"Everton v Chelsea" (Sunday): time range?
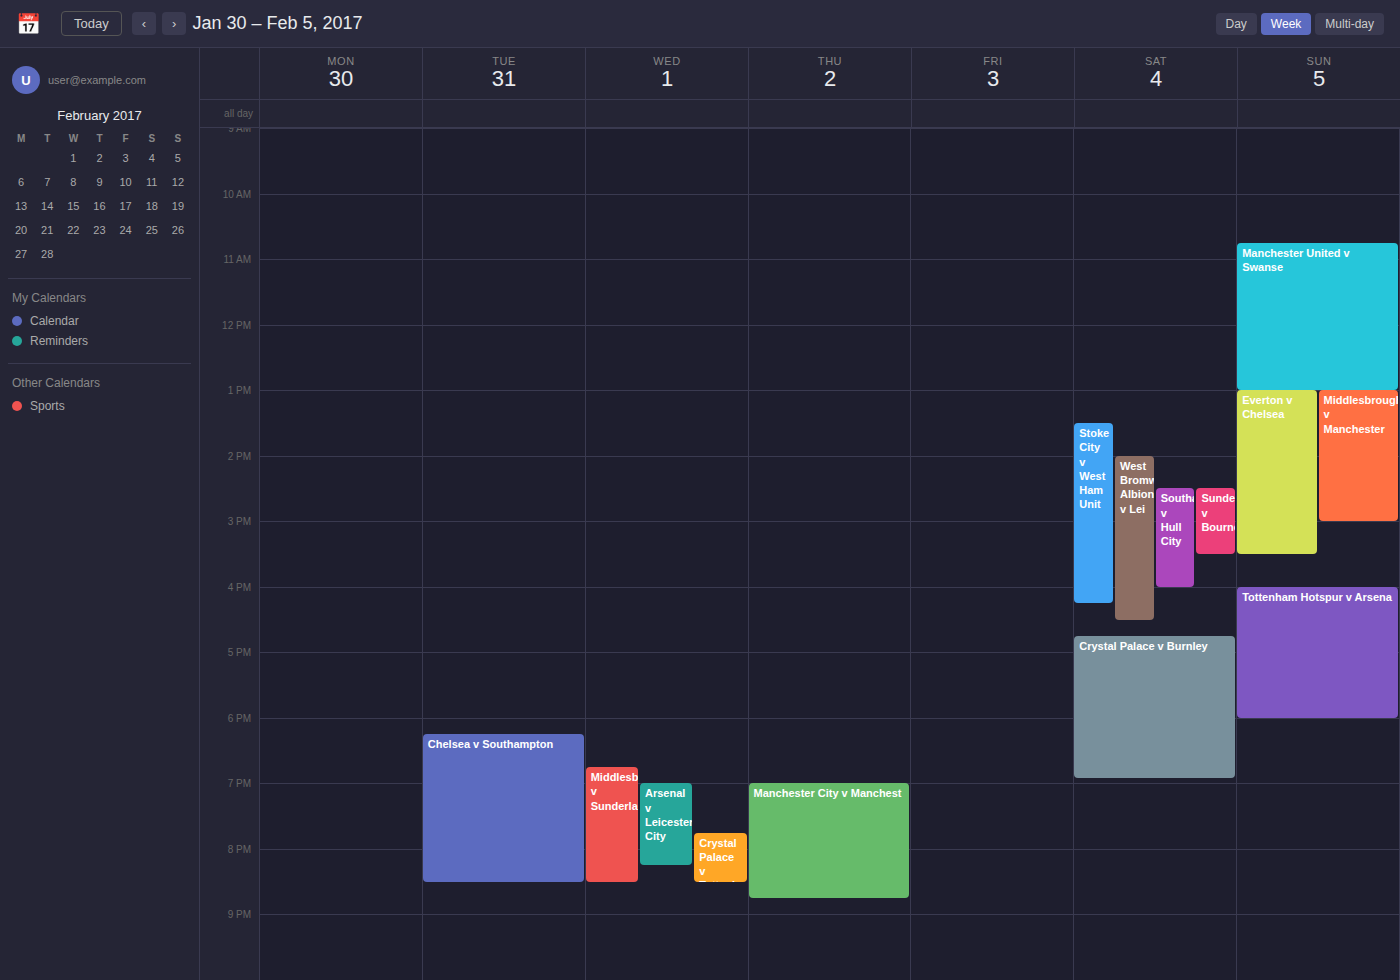
1:00 PM to 3:30 PM